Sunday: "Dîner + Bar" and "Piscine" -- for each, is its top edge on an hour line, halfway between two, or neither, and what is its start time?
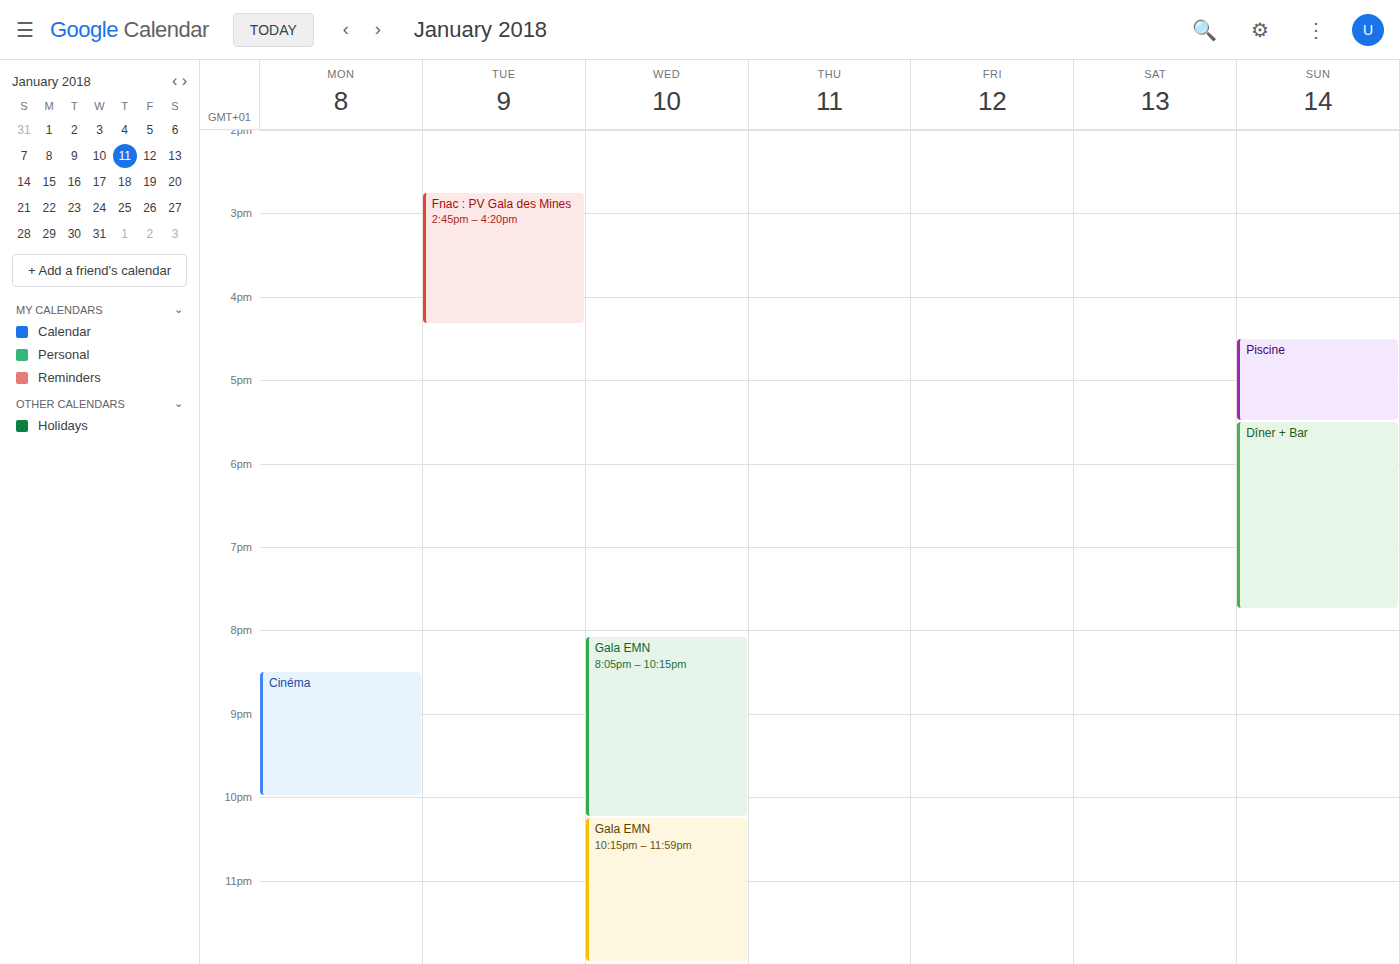
"Dîner + Bar": 5:30 PM, halfway between the 5 PM and 6 PM lines. "Piscine": 4:30 PM, halfway between the 4 PM and 5 PM lines.